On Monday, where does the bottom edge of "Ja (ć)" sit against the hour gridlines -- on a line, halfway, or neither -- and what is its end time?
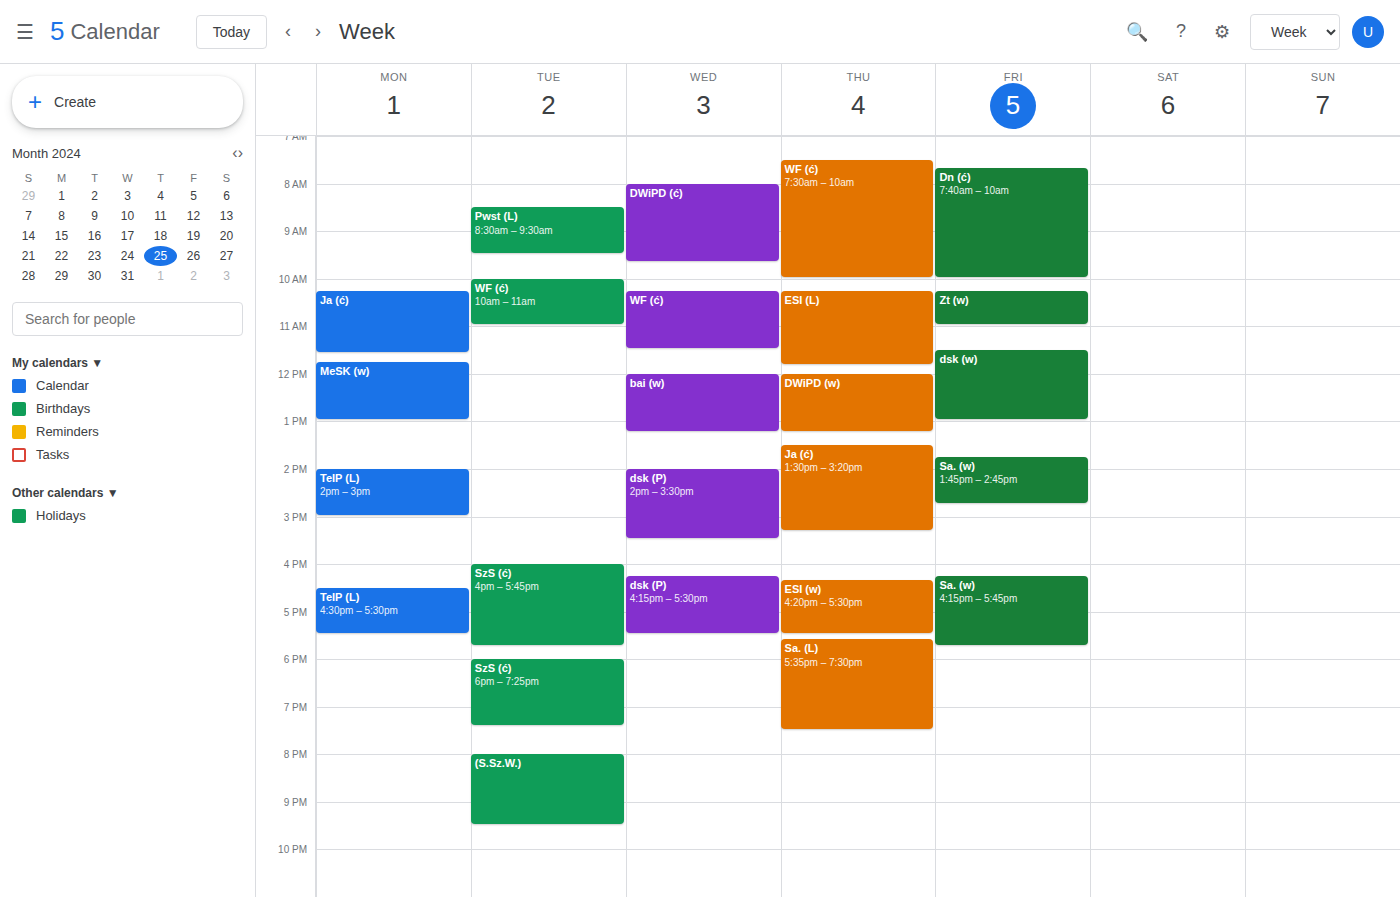
11:35 AM -- neither: 35 minutes below the 11 AM line and 25 minutes above the 12 PM line.